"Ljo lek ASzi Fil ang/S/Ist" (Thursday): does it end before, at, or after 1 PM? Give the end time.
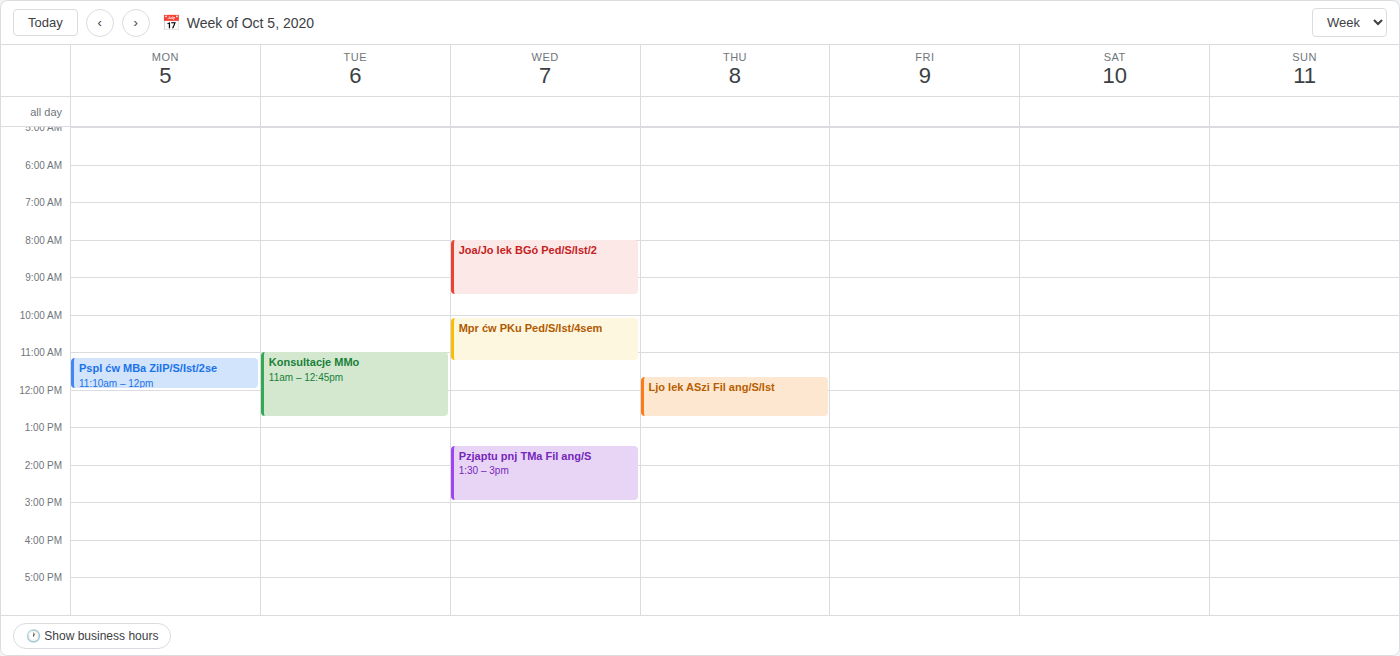
12:45 PM -- before 1 PM, 15 minutes above the 1 PM line.